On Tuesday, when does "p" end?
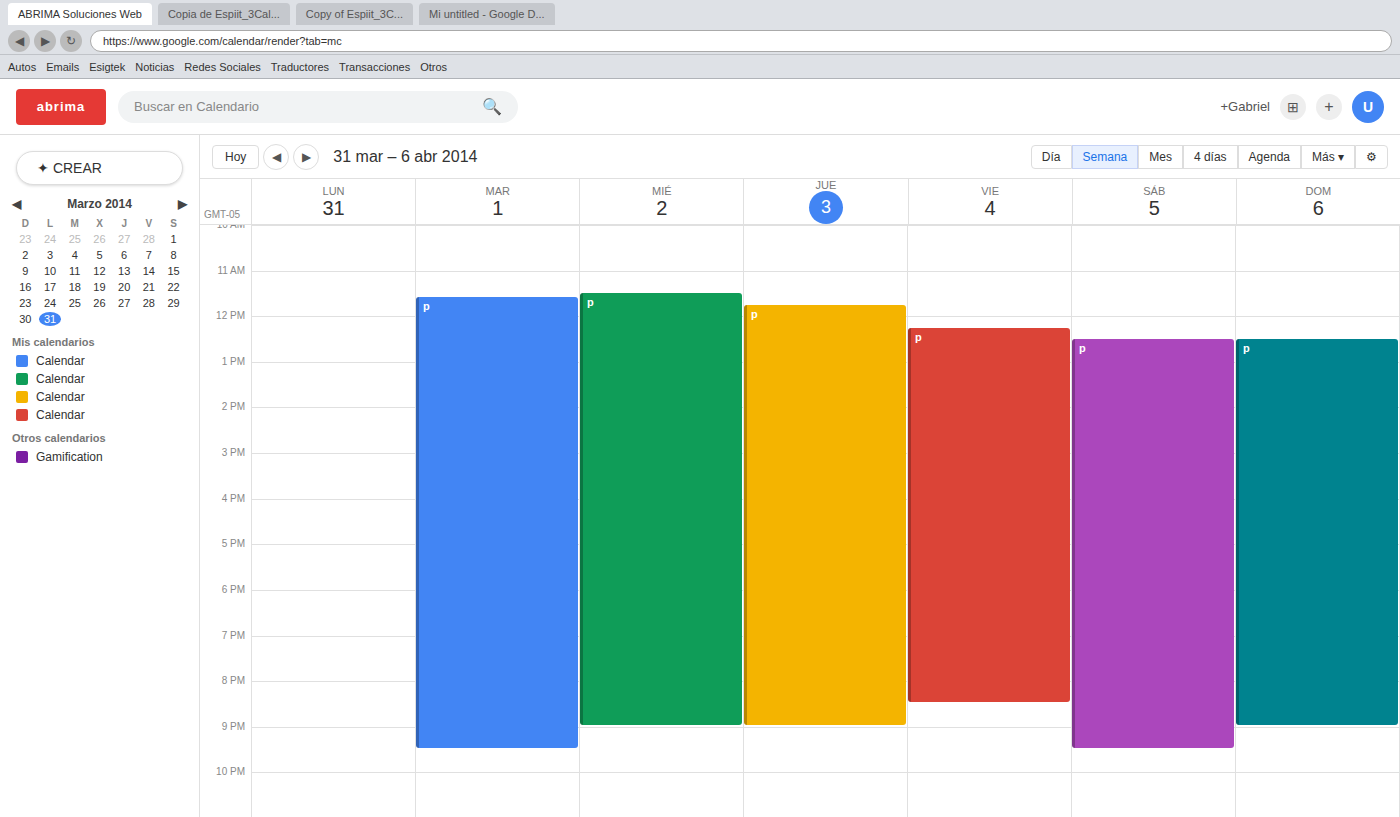
9:30 PM